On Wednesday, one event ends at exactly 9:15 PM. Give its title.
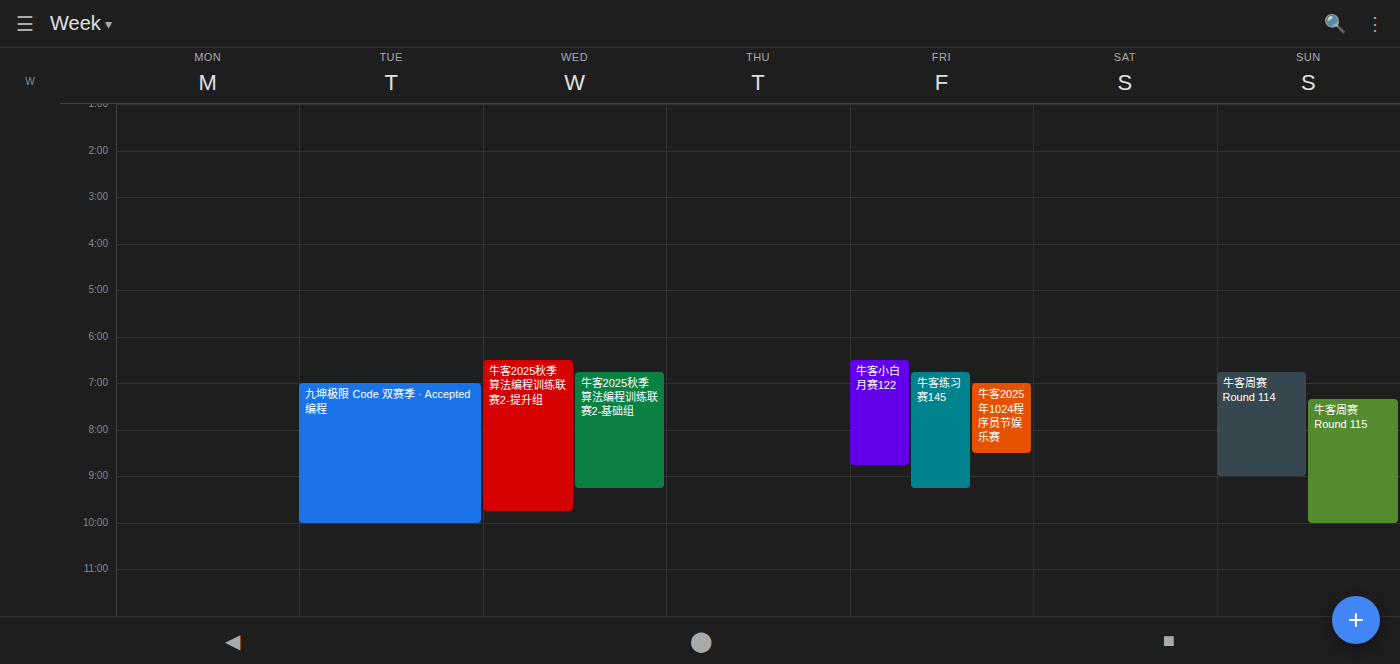
"牛客2025秋季算法编程训练联赛2-基础组"